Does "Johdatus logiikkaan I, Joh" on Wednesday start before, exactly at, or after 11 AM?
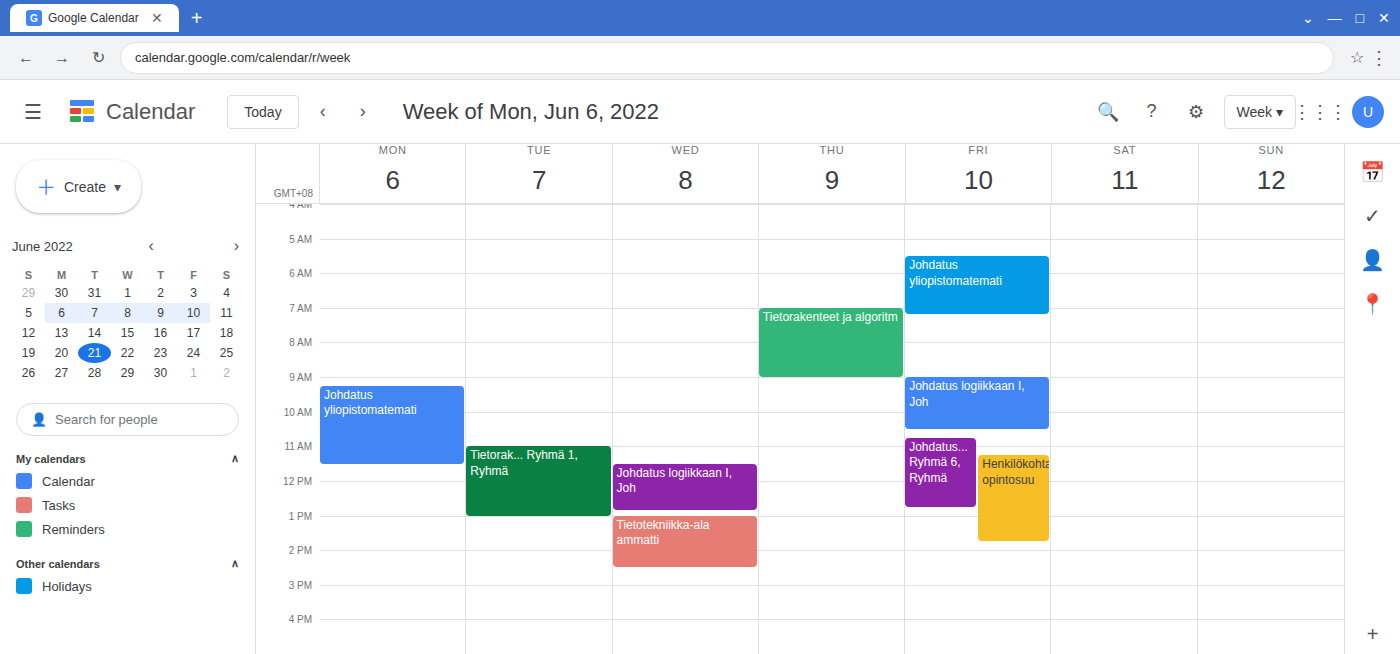
11:30 AM -- after 11 AM, 30 minutes below the 11 AM line.